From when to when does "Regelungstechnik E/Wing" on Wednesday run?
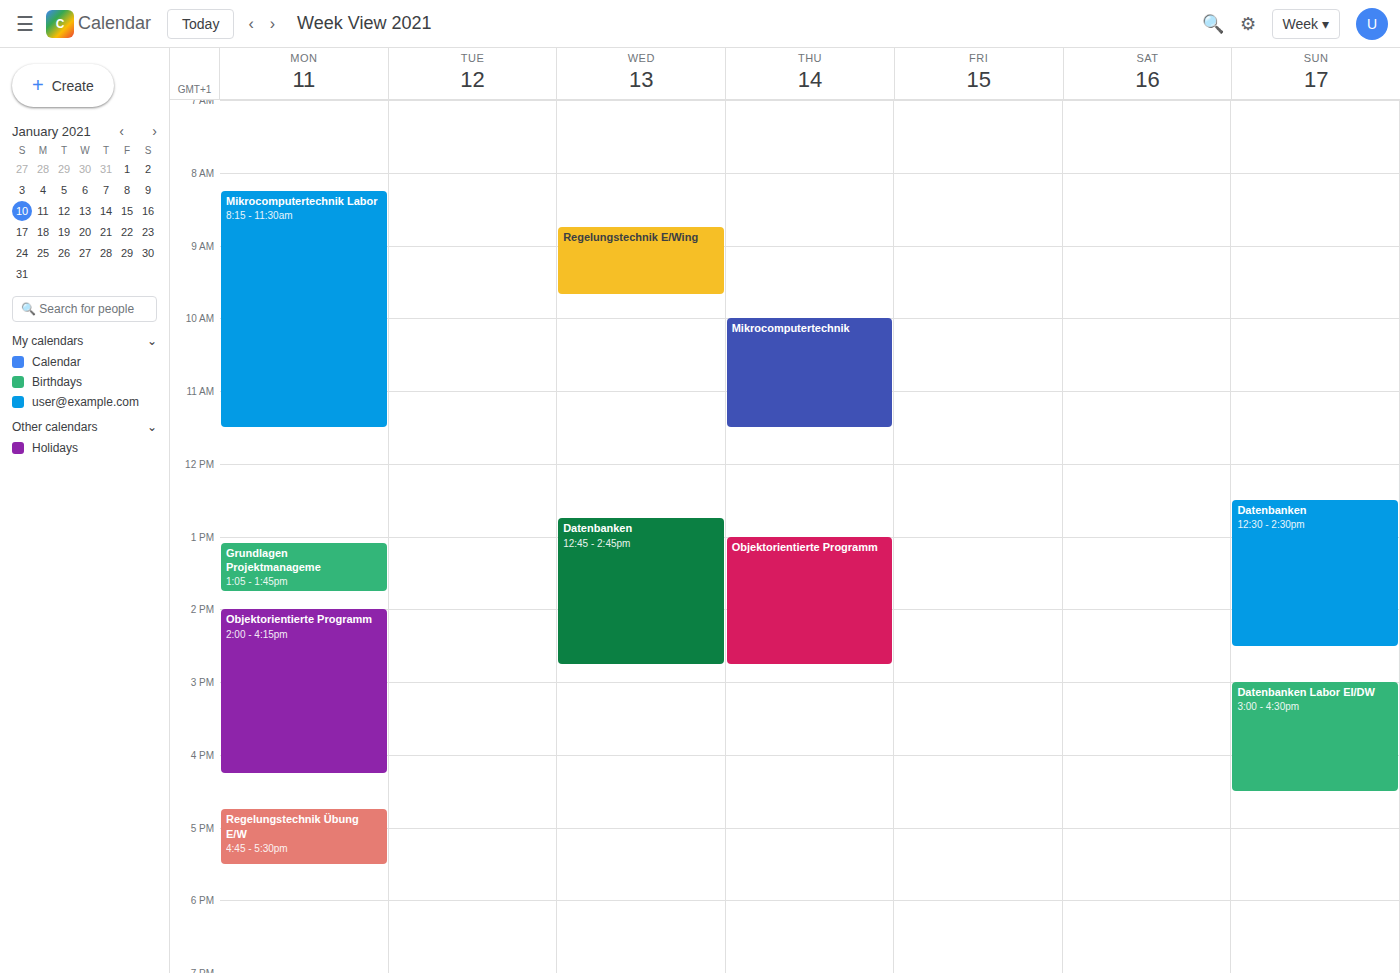
8:45 AM to 9:40 AM